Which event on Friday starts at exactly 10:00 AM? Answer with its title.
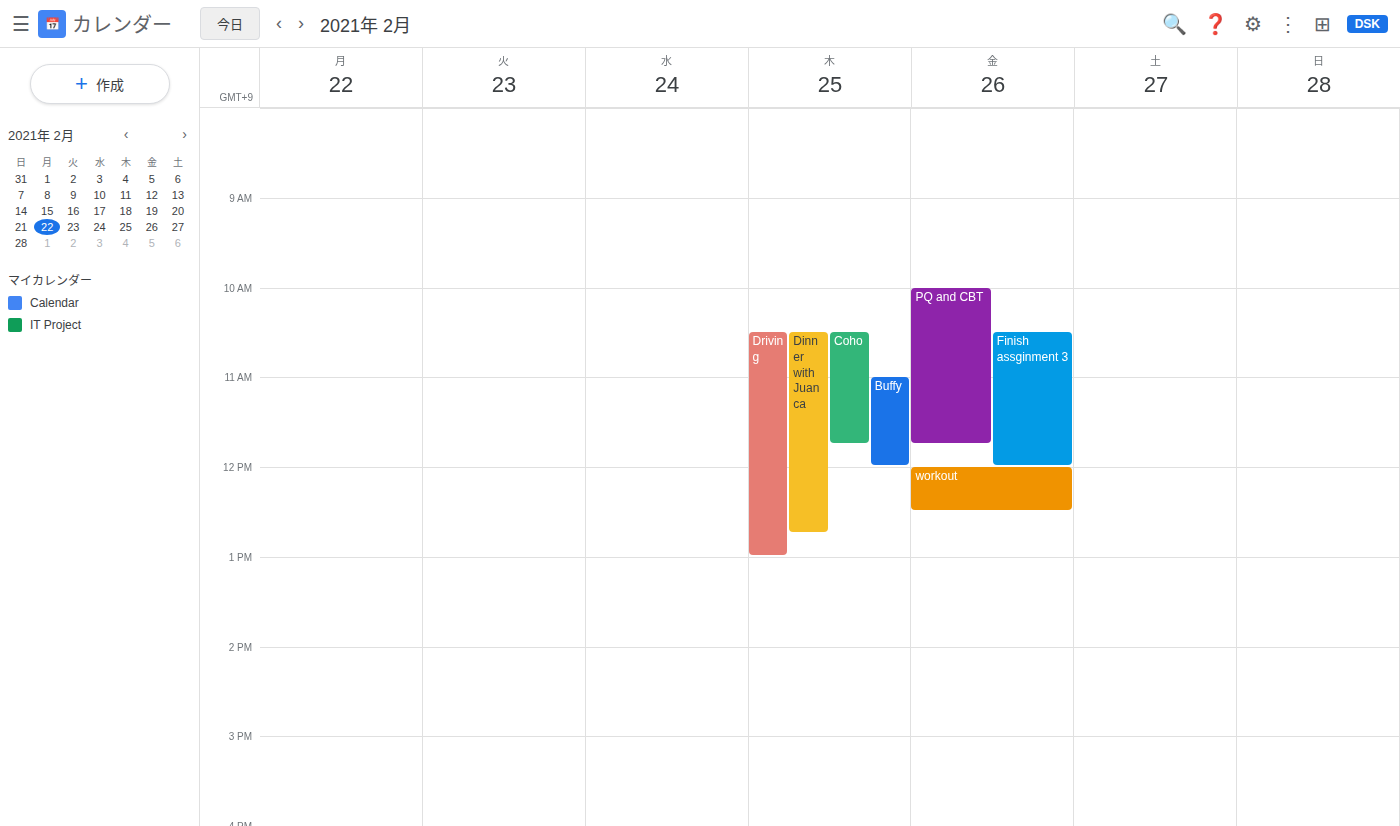
"PQ and CBT"